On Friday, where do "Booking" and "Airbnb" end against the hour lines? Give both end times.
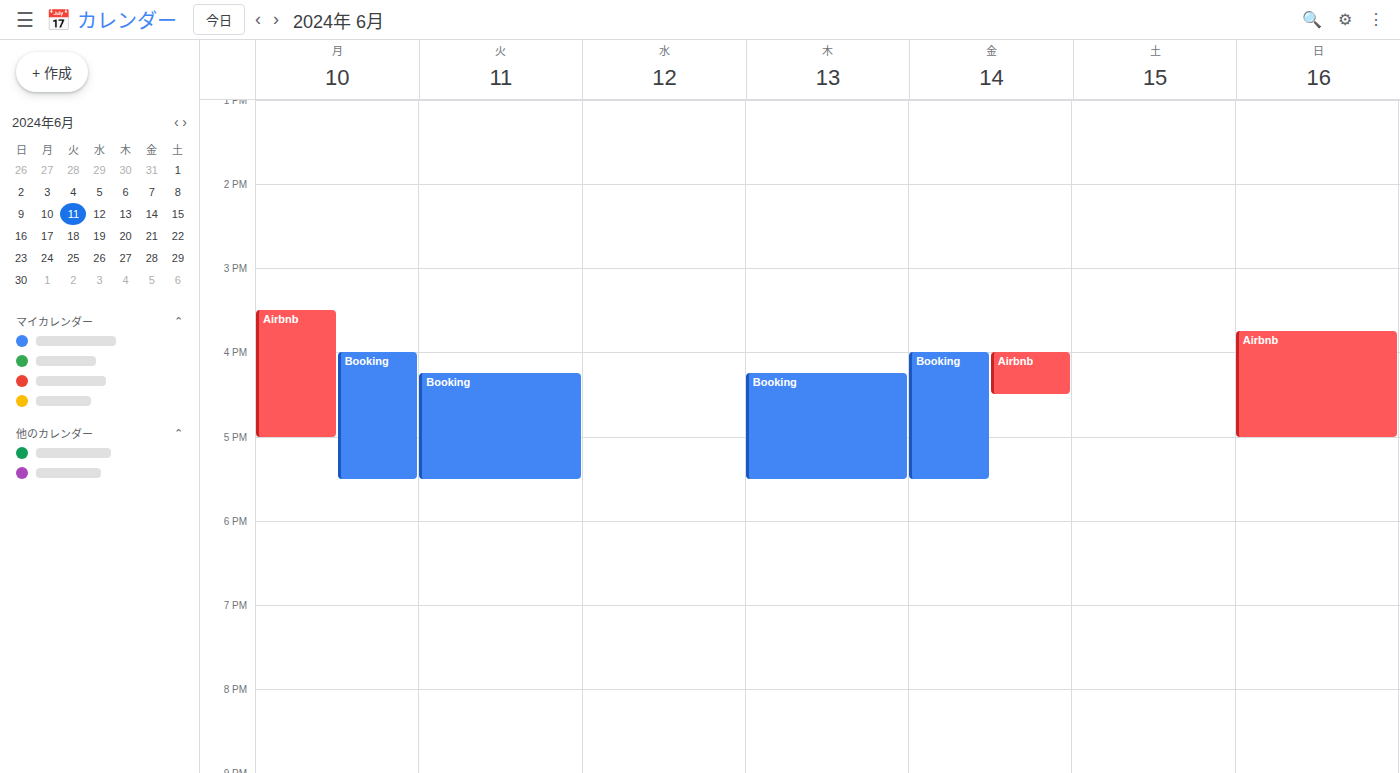
"Booking": 5:30 PM, halfway between the 5 PM and 6 PM lines. "Airbnb": 4:30 PM, halfway between the 4 PM and 5 PM lines.